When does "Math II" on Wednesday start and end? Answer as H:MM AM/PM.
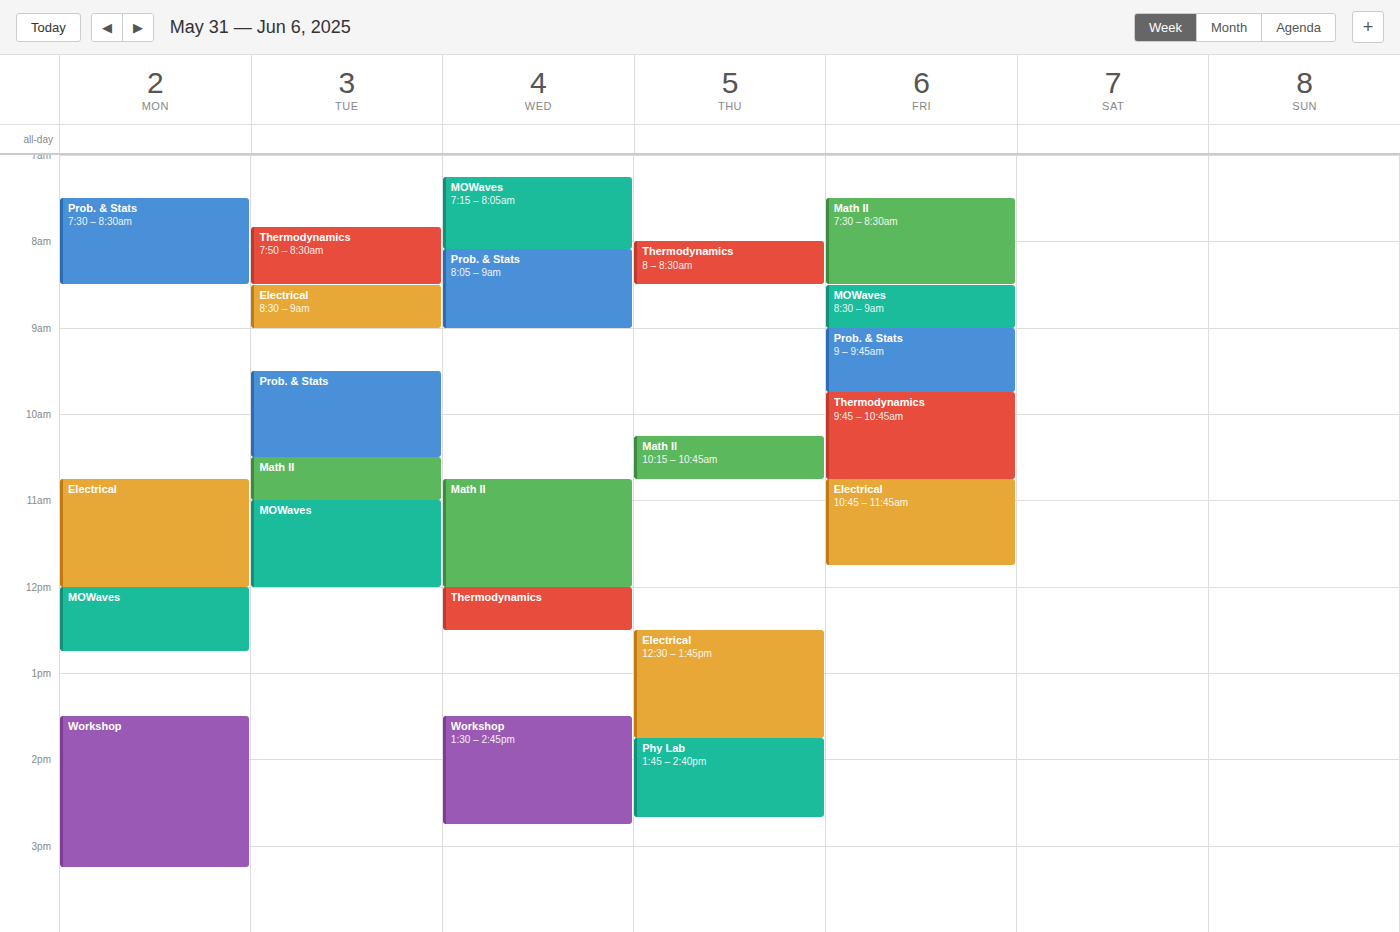
10:45 AM to 12:00 PM